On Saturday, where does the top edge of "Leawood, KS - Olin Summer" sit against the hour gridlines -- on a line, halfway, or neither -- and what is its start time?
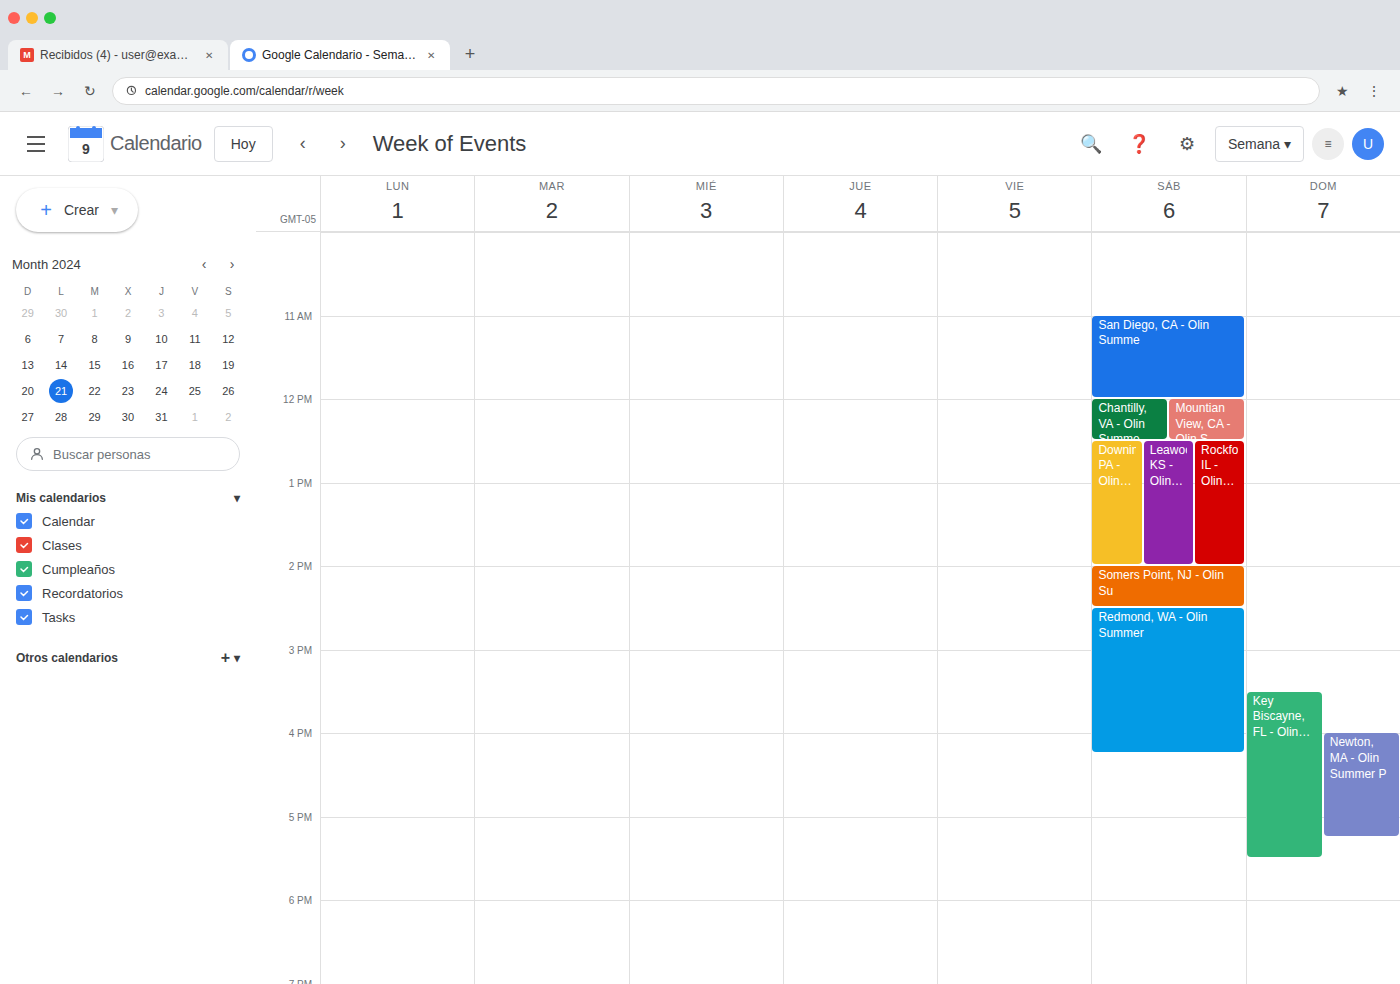
12:30 PM -- halfway between the 12 PM and 1 PM lines.